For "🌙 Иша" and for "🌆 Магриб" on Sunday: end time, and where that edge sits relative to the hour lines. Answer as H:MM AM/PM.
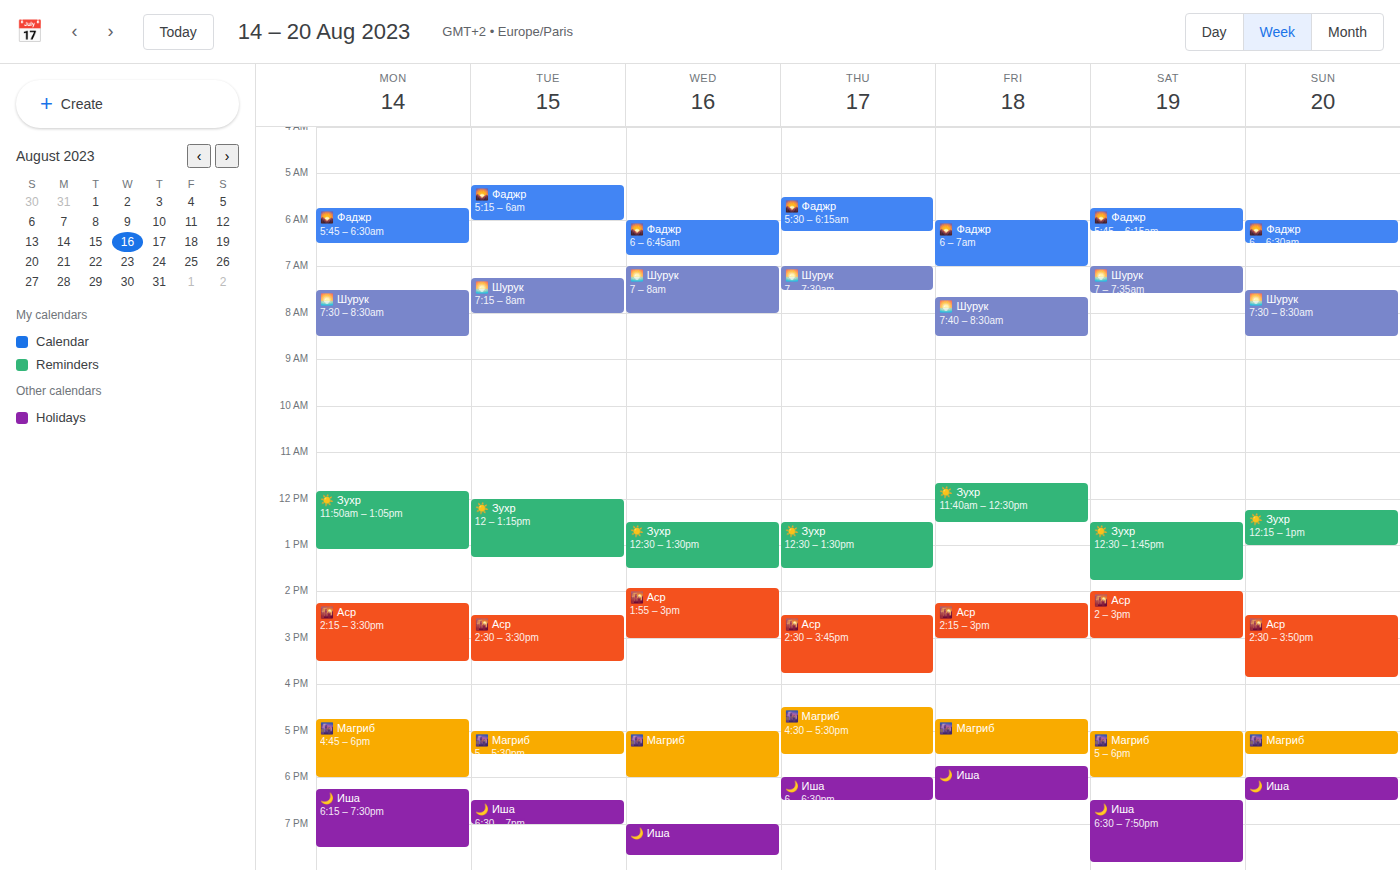
"🌙 Иша": 6:30 PM, halfway between the 6 PM and 7 PM lines. "🌆 Магриб": 5:30 PM, halfway between the 5 PM and 6 PM lines.